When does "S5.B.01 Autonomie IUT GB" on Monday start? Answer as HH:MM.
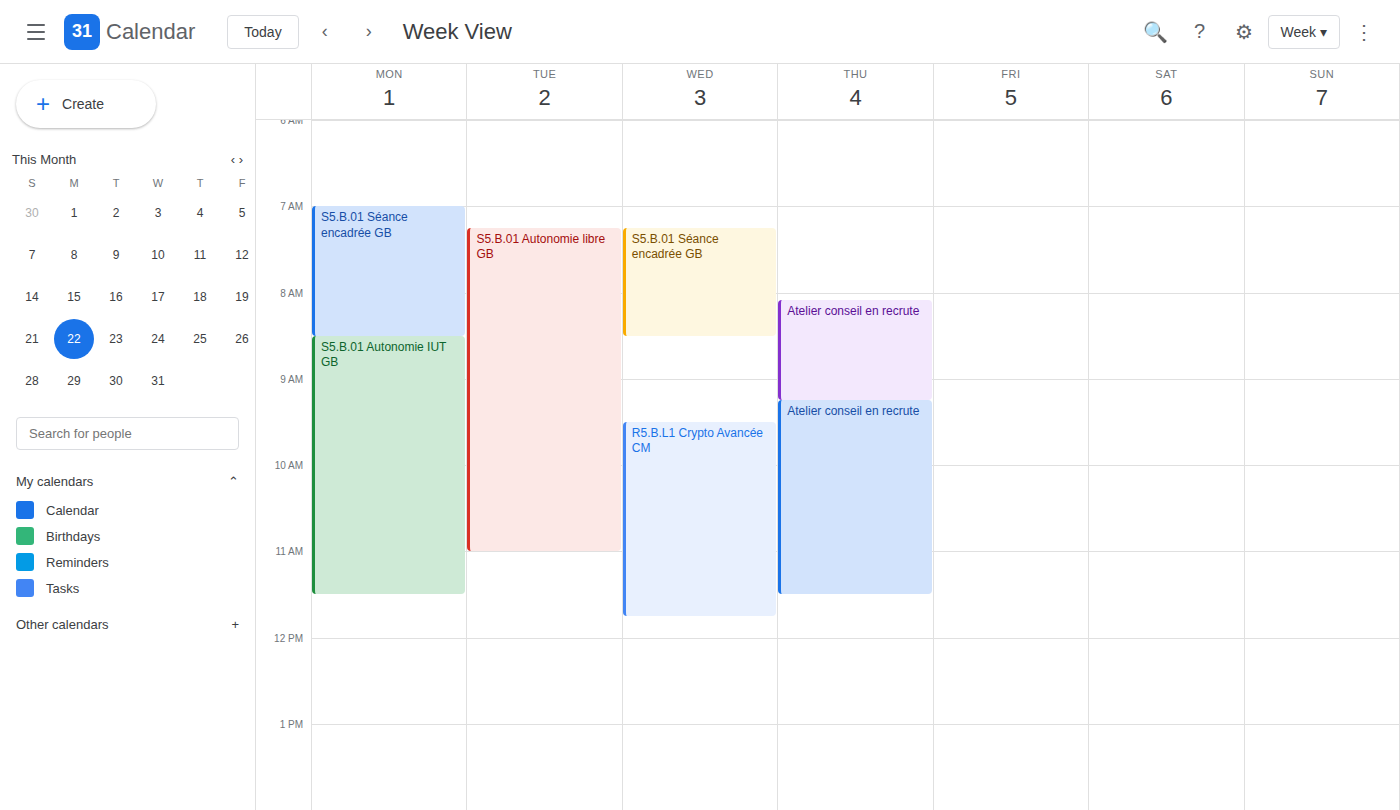
08:30